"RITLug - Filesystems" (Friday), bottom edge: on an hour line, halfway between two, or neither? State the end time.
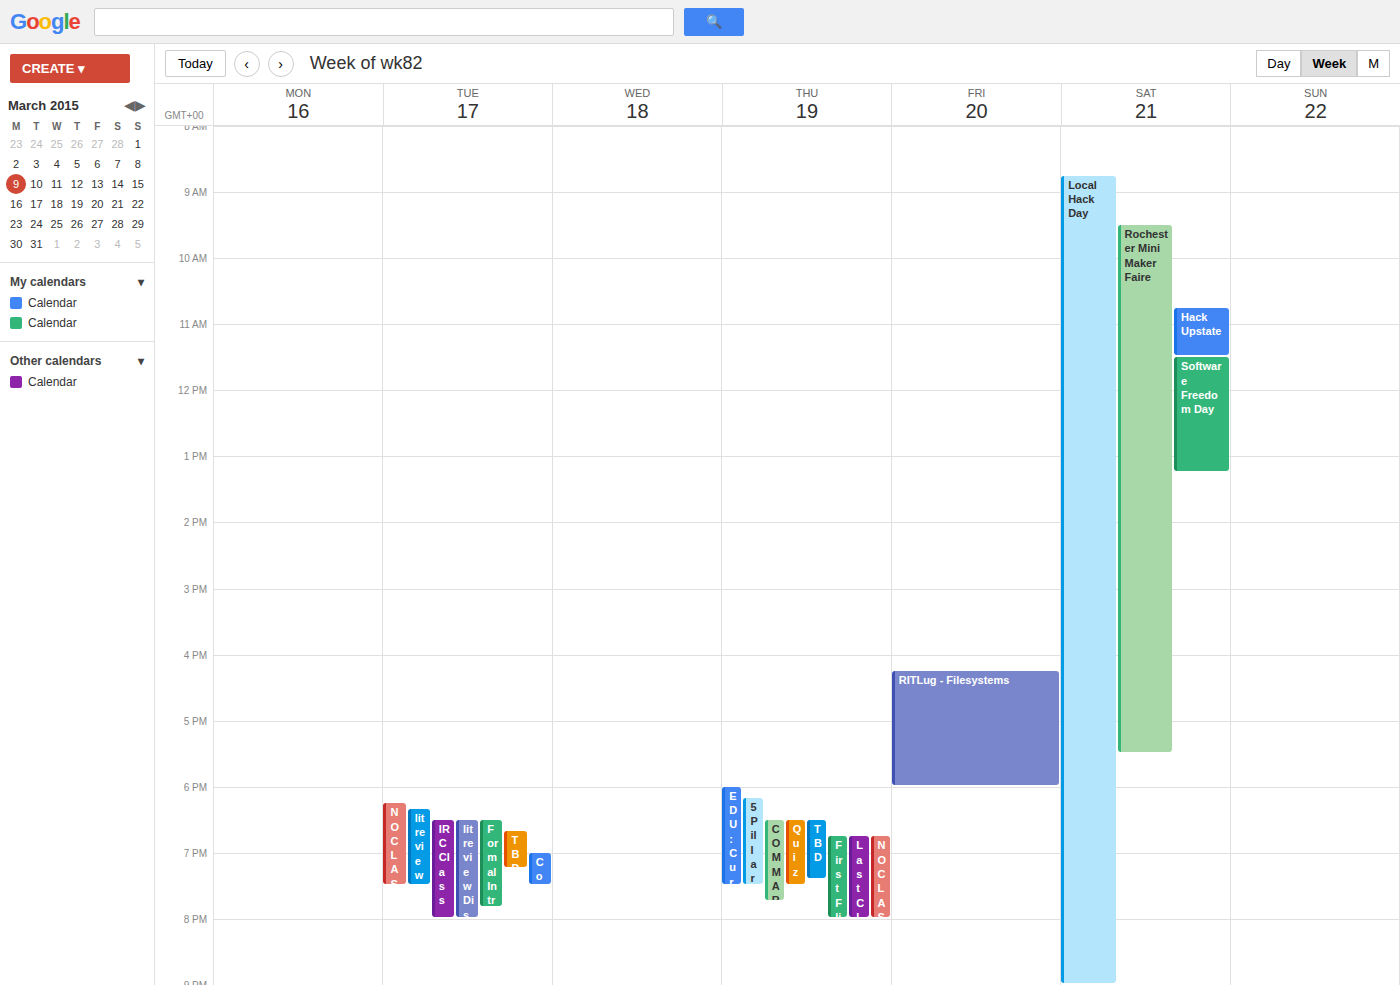
6:00 PM -- exactly on the 6 PM line.